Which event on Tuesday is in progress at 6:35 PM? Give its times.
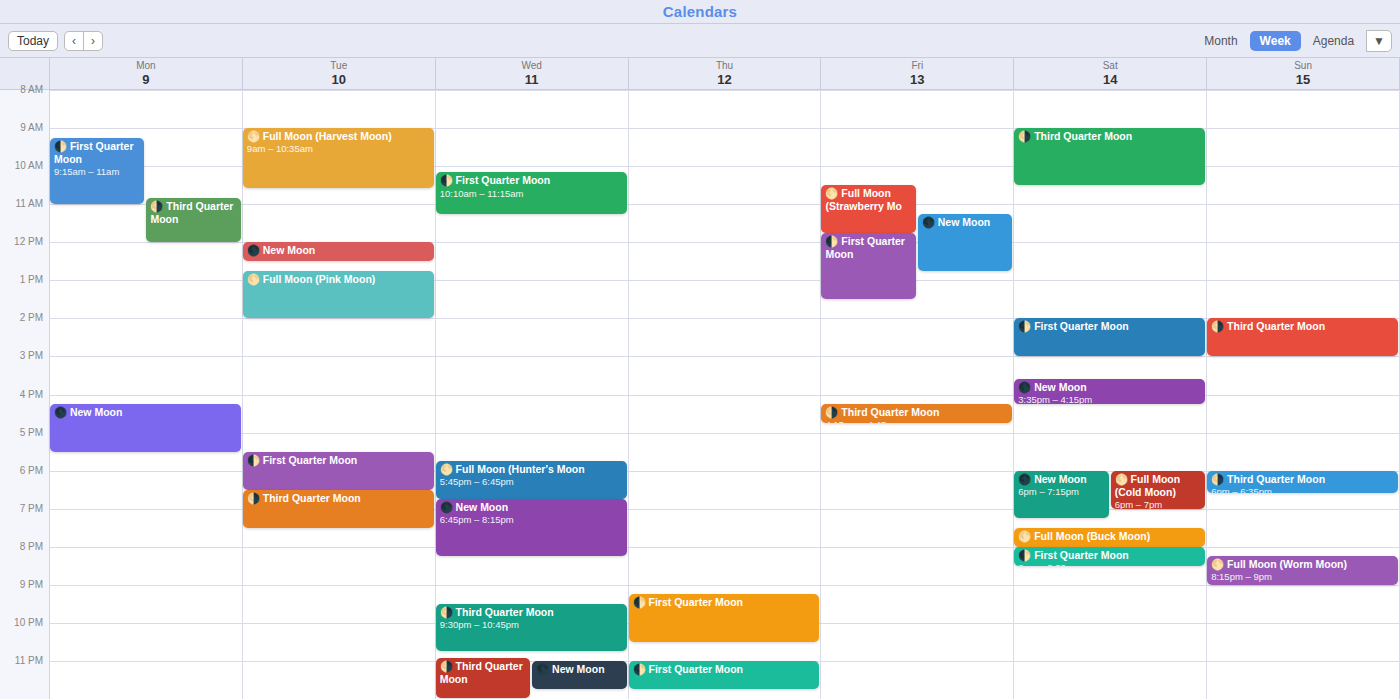
"🌗 Third Quarter Moon", 6:30 PM to 7:30 PM